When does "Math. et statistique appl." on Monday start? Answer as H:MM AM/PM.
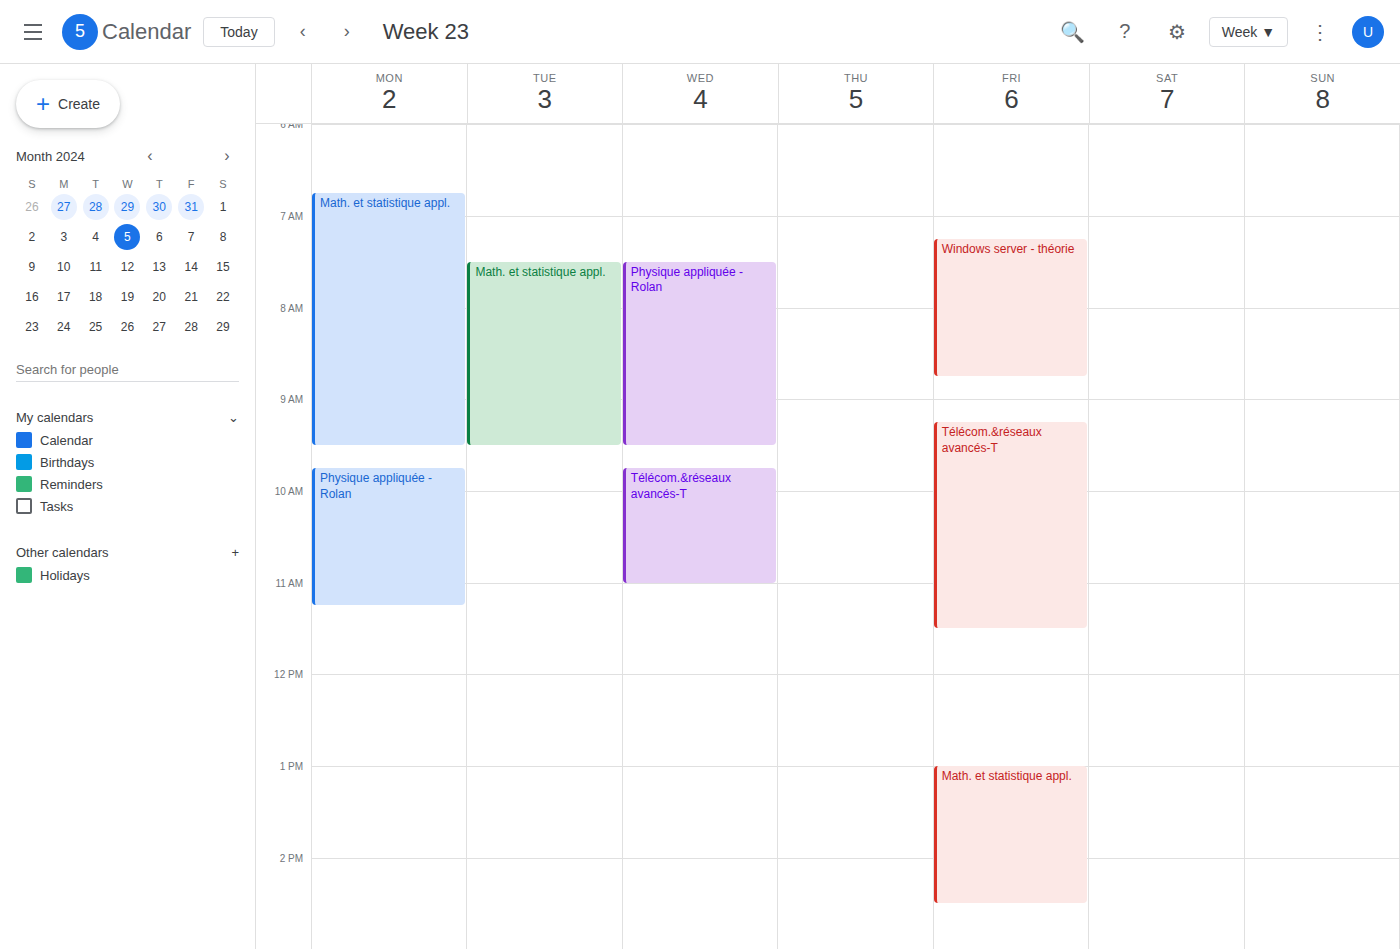
6:45 AM